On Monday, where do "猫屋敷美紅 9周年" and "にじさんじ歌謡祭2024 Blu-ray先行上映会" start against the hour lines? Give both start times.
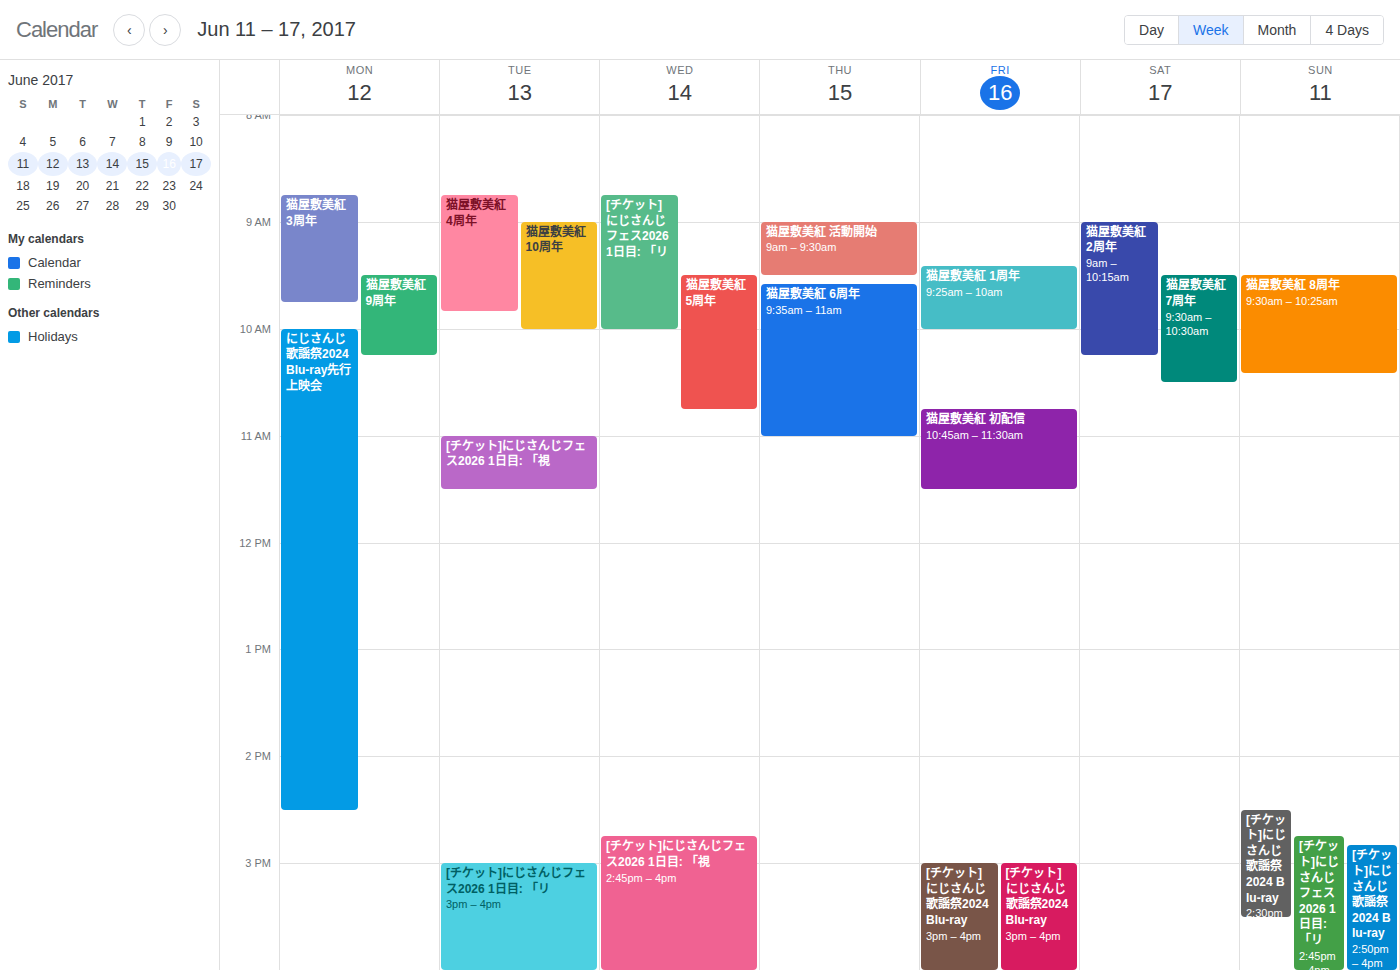
"猫屋敷美紅 9周年": 09:30, halfway between the 09:00 and 10:00 lines. "にじさんじ歌謡祭2024 Blu-ray先行上映会": 10:00, exactly on the 10:00 line.